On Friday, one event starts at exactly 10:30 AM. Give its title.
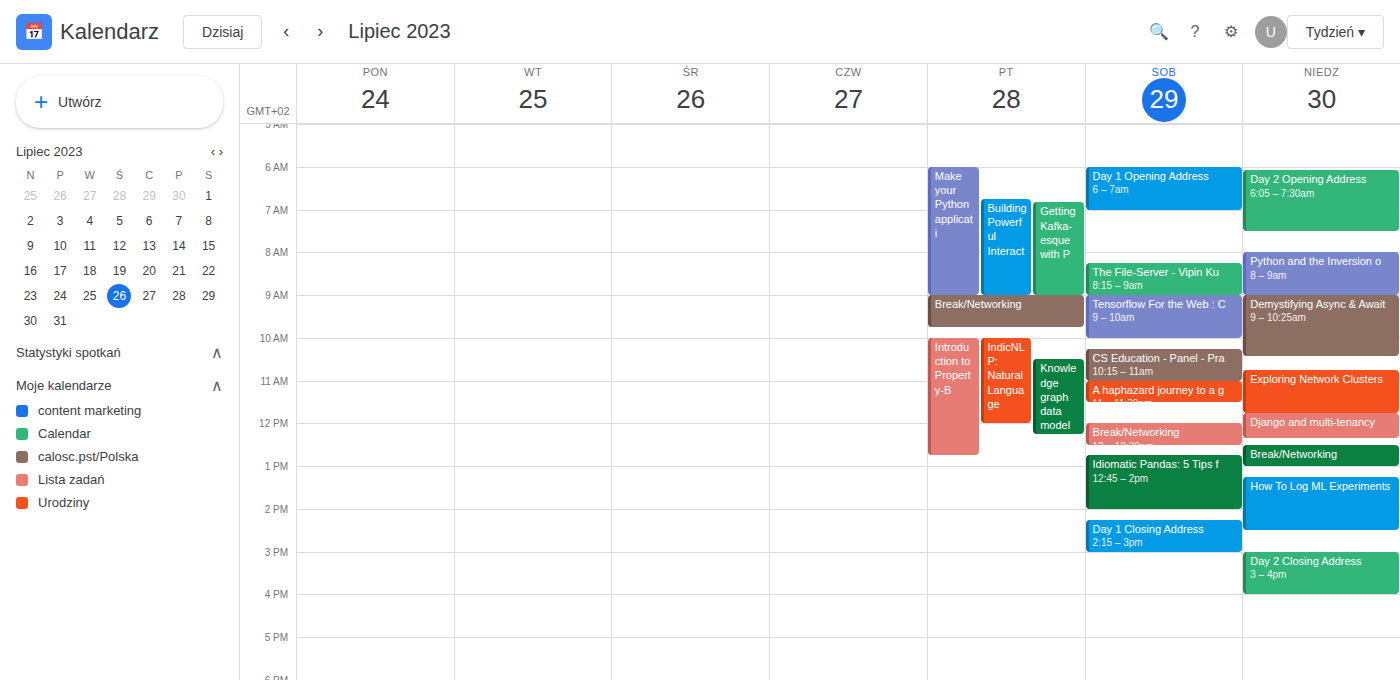
"Knowledge graph data model"